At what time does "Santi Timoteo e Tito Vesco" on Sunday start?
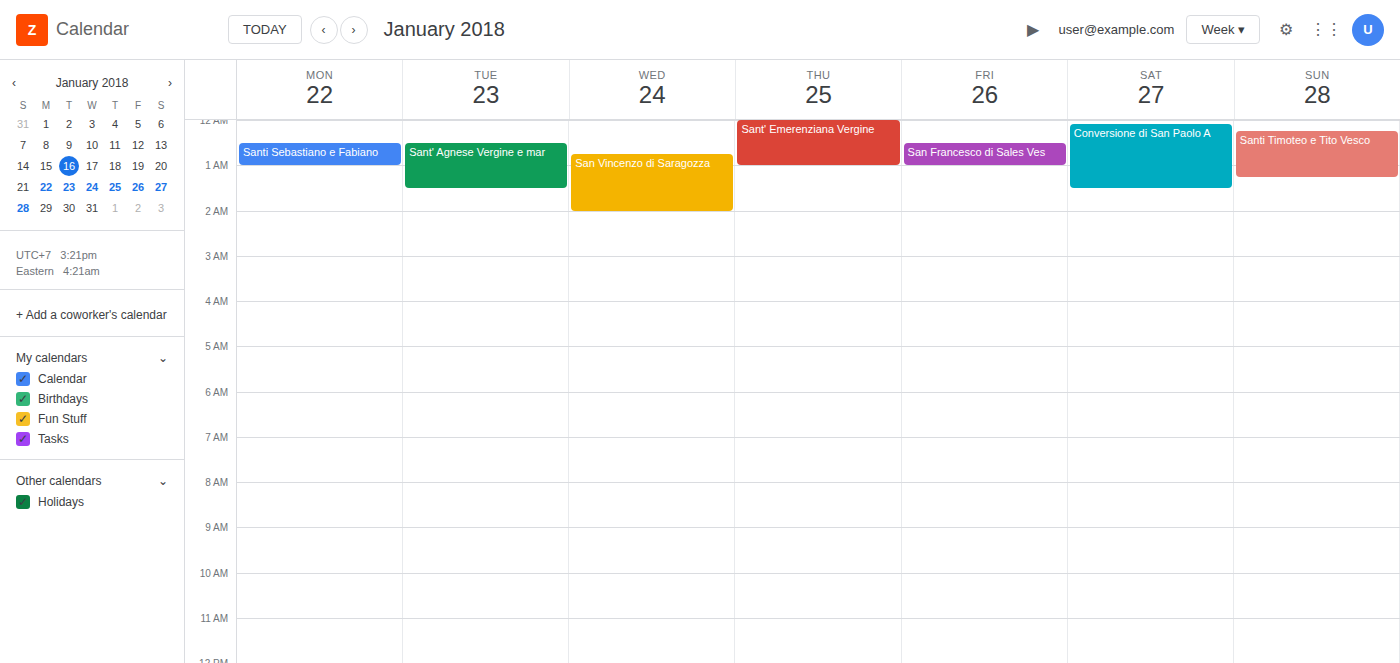
12:15 AM